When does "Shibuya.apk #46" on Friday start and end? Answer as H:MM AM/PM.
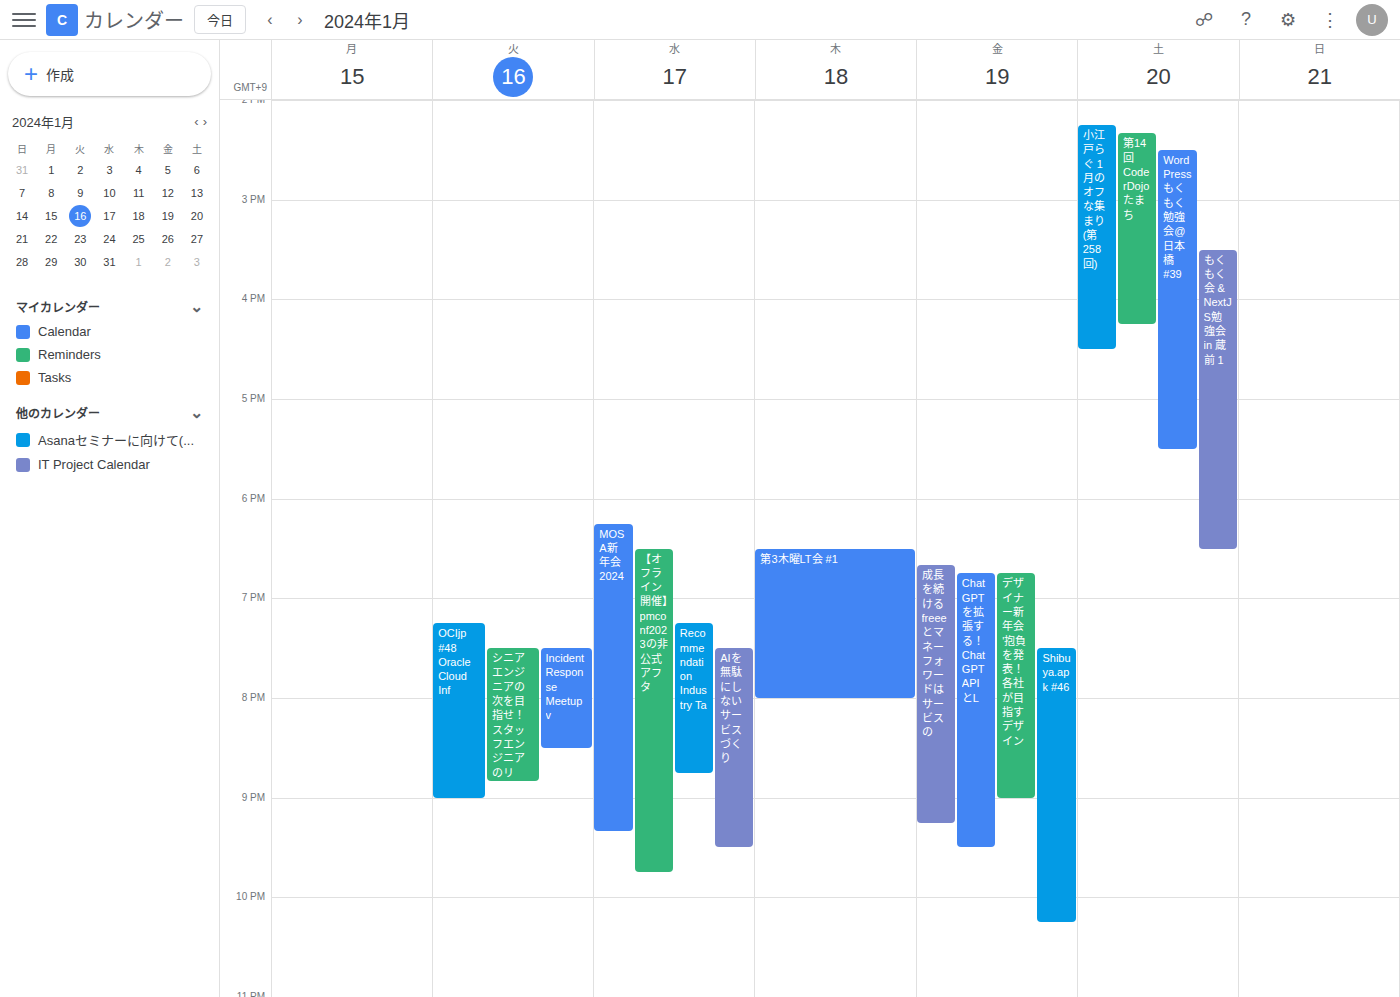
7:30 PM to 10:15 PM